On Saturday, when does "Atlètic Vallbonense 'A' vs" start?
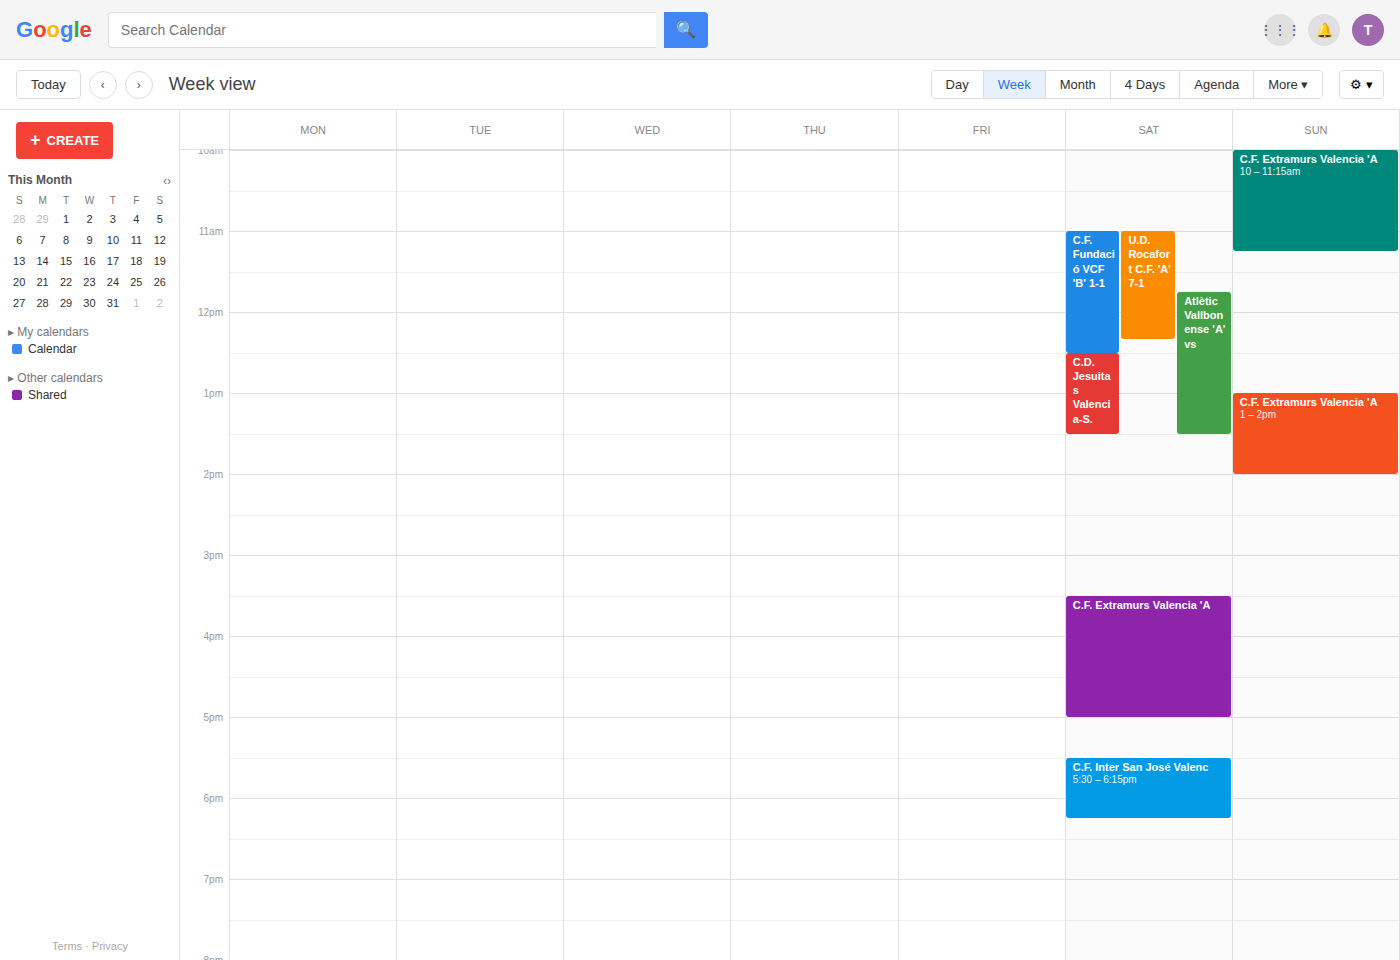
11:45 AM